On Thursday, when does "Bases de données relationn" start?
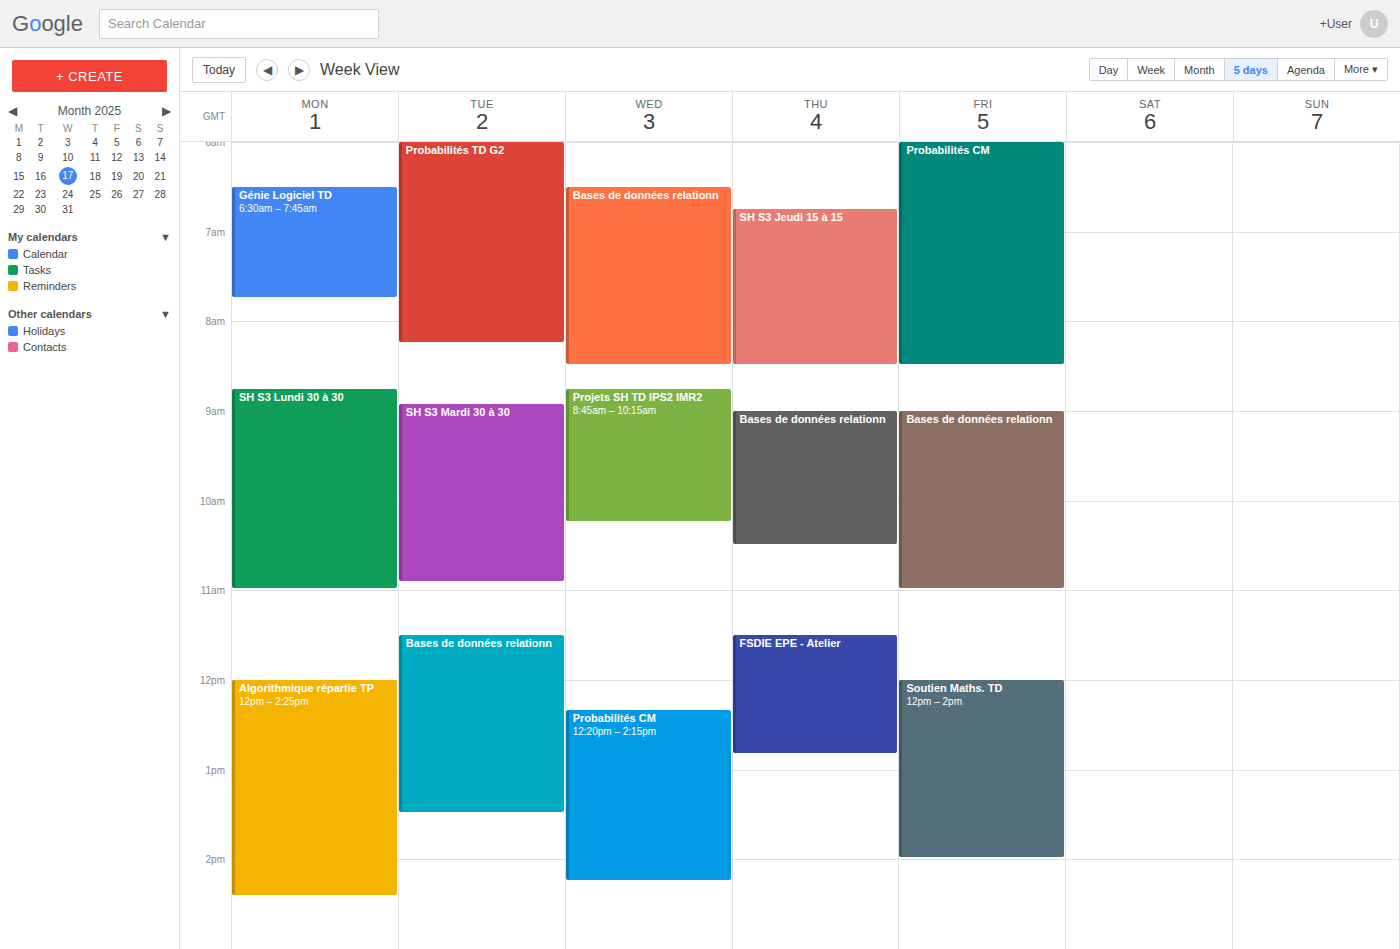
9:00 AM